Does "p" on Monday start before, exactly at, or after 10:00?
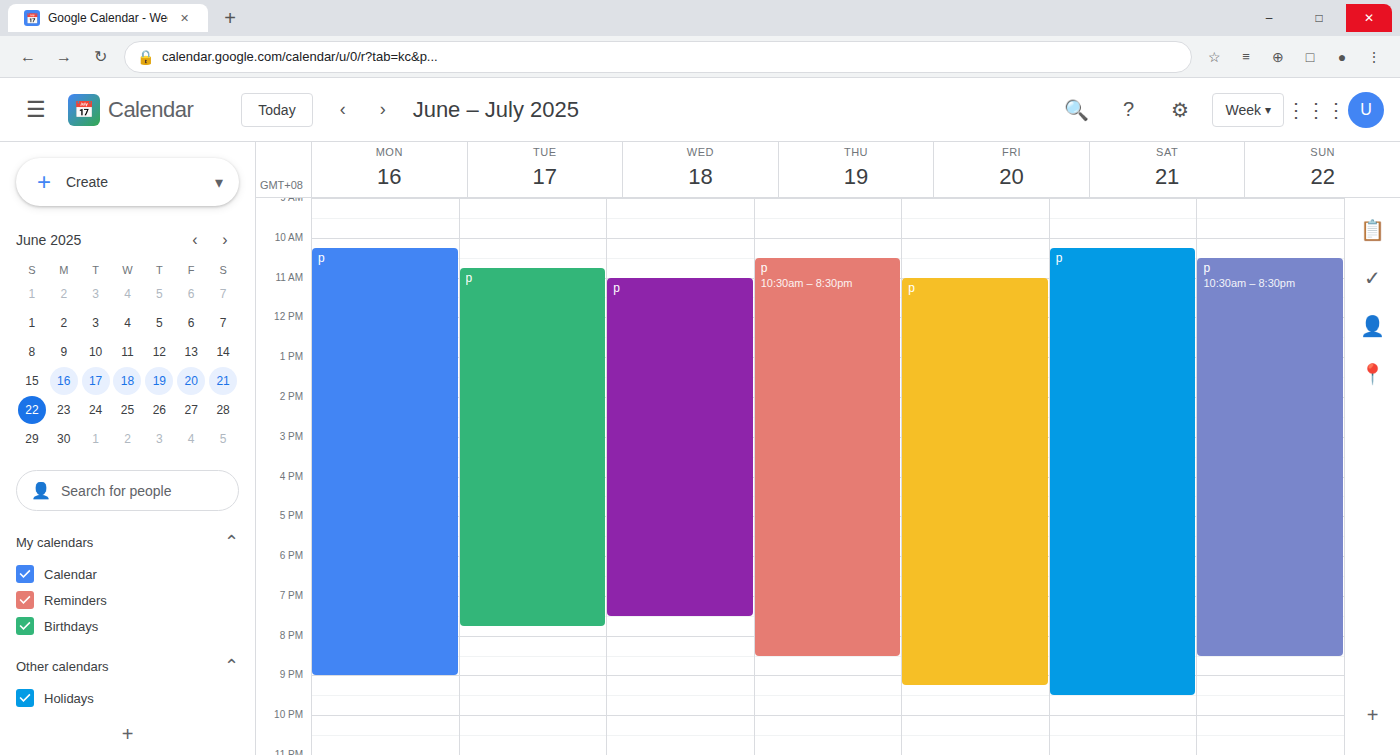
10:15 -- after 10:00, 15 minutes below the 10:00 line.